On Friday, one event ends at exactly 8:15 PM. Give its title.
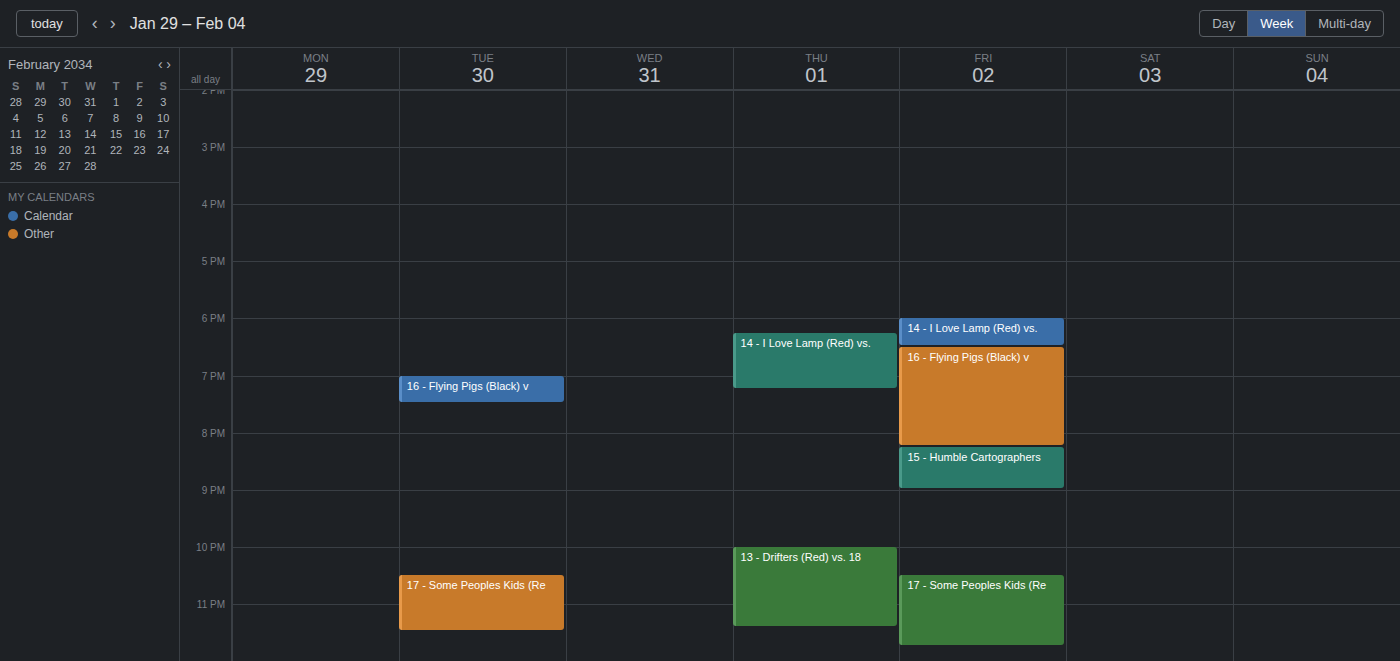
"16 - Flying Pigs (Black) v"